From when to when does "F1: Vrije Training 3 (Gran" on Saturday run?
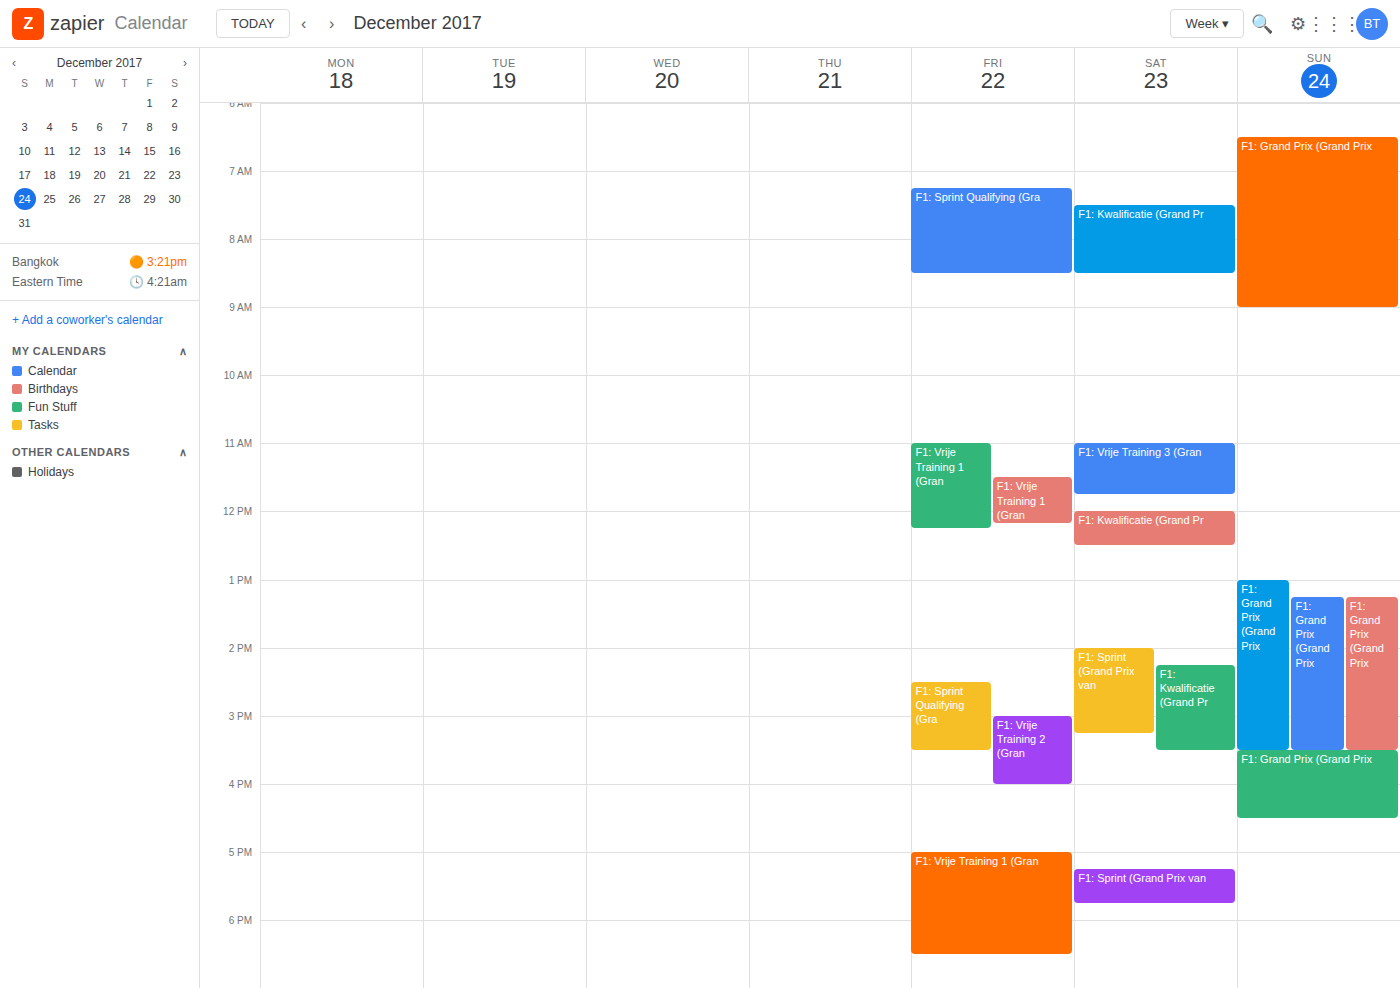
11:00 AM to 11:45 AM